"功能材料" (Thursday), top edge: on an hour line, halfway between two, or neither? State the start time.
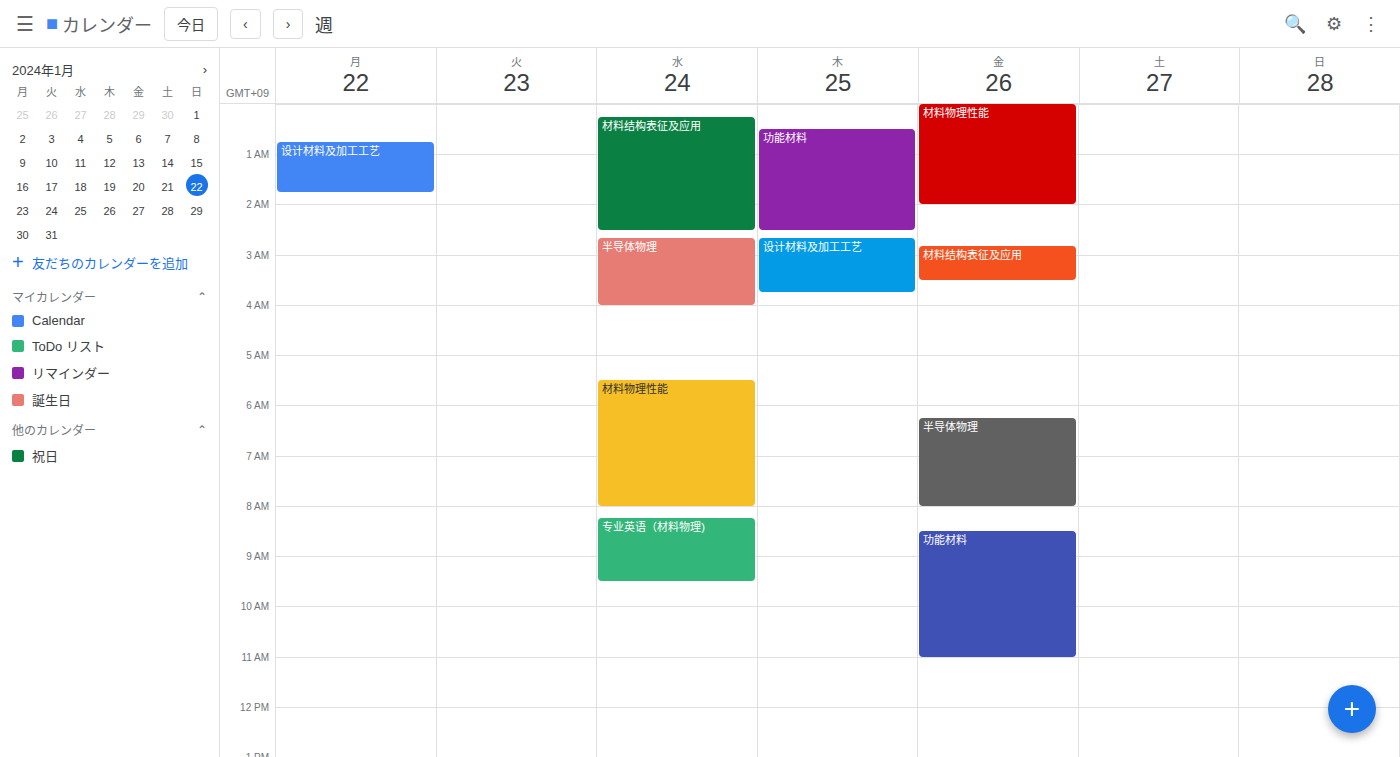
12:30 AM -- halfway between the 12 AM and 1 AM lines.